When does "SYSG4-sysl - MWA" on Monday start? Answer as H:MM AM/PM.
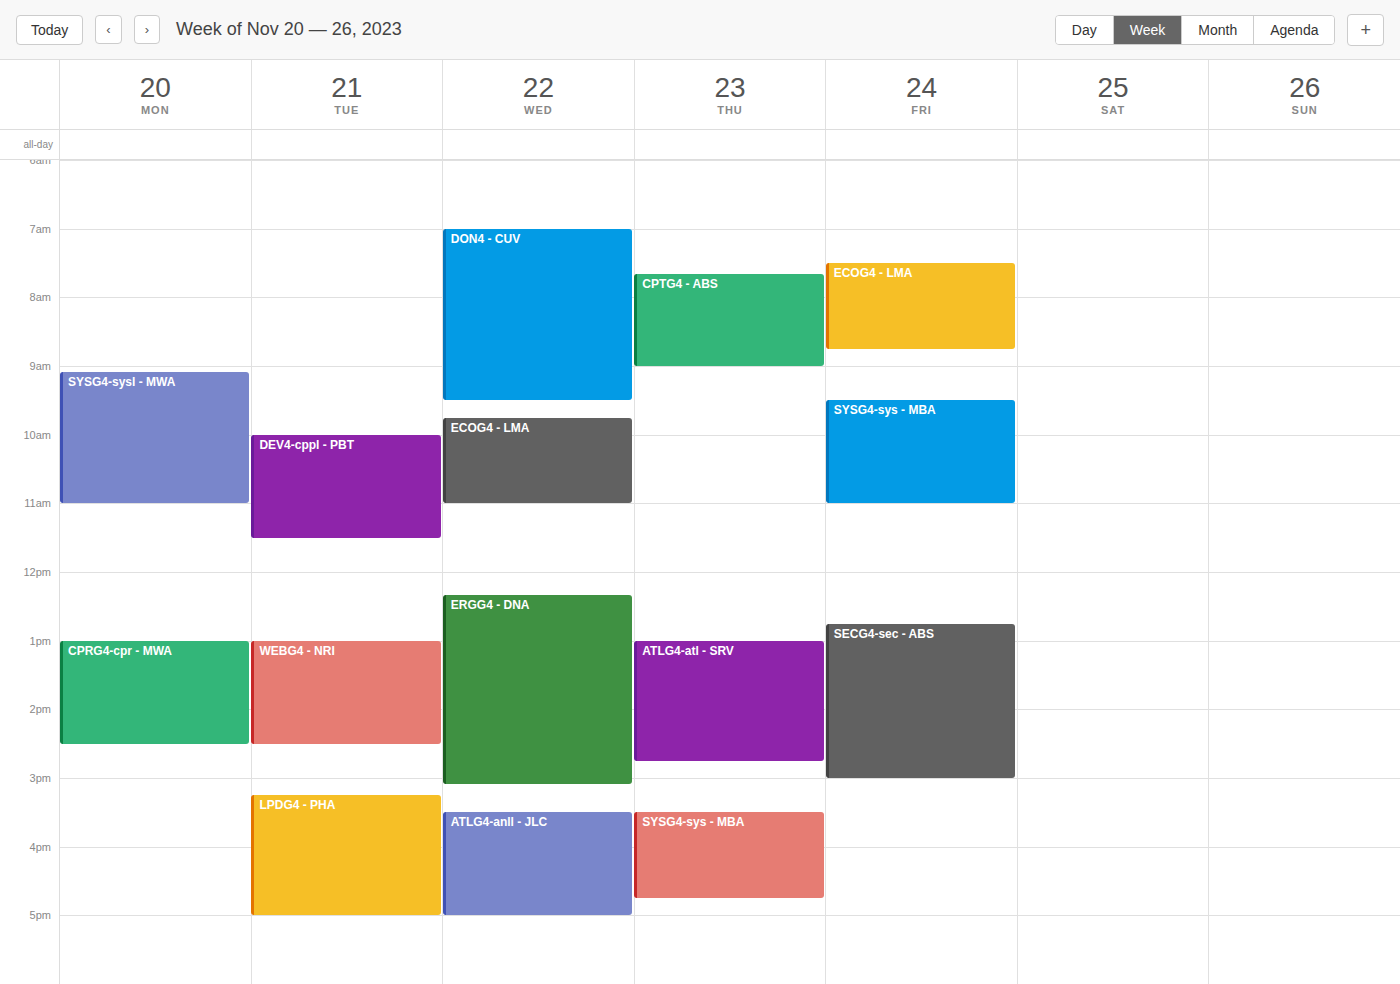
9:05 AM